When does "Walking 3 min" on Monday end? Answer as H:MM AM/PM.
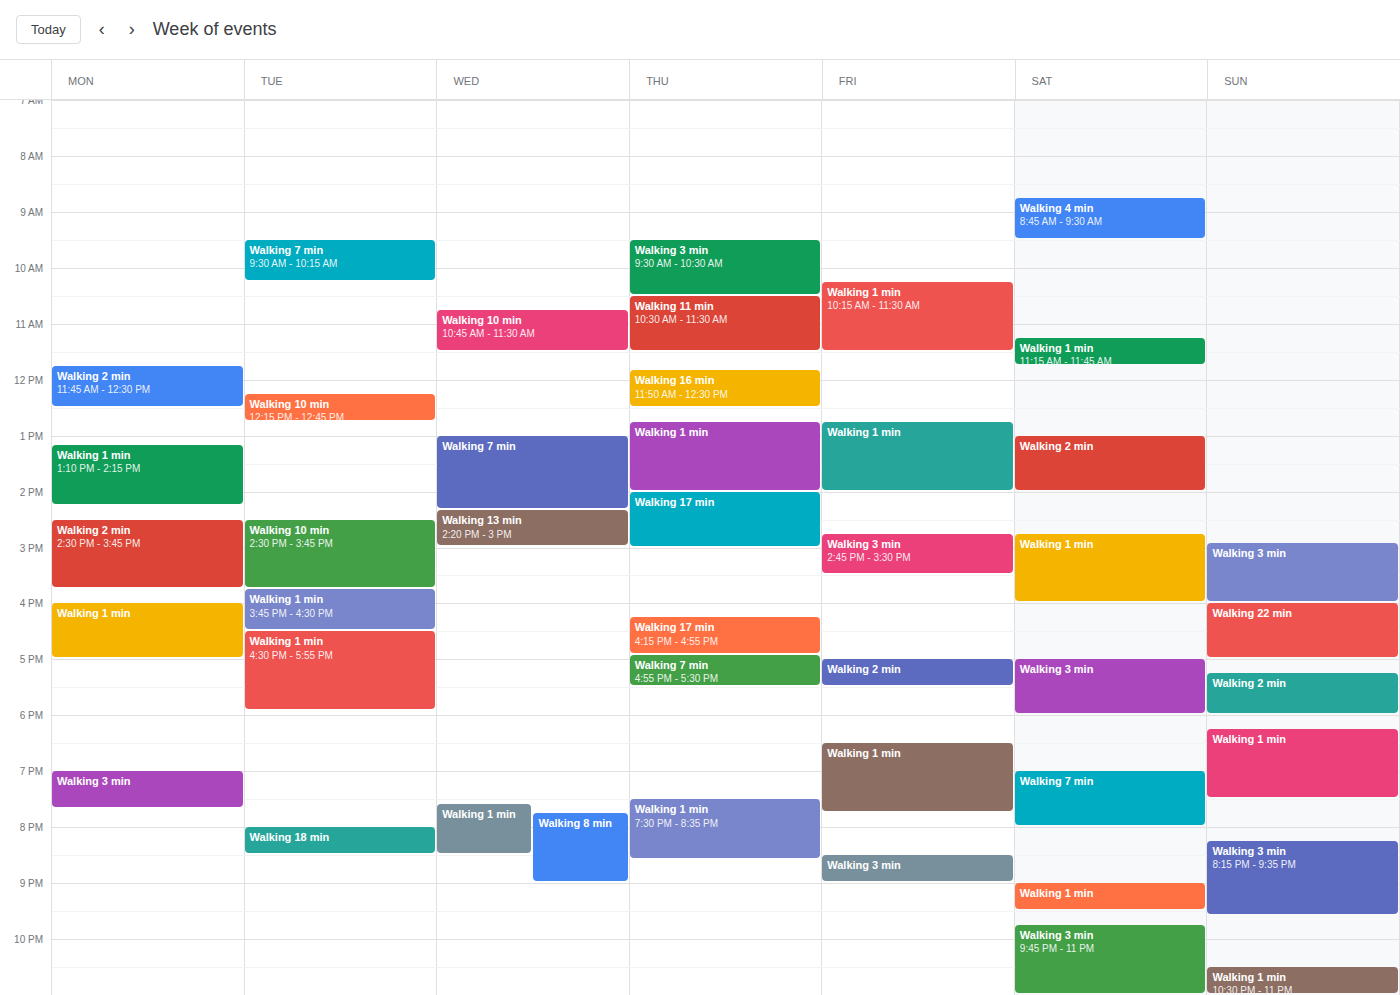
7:40 PM